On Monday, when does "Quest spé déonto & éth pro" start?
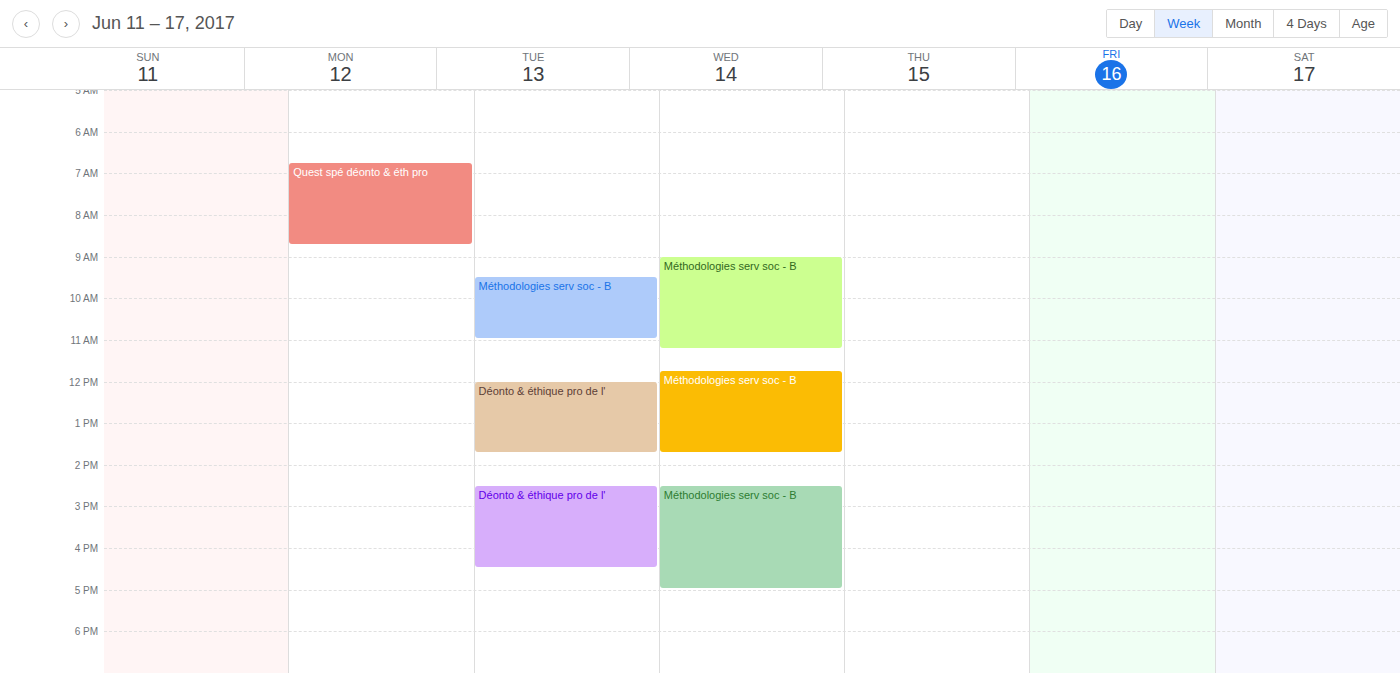
6:45 AM